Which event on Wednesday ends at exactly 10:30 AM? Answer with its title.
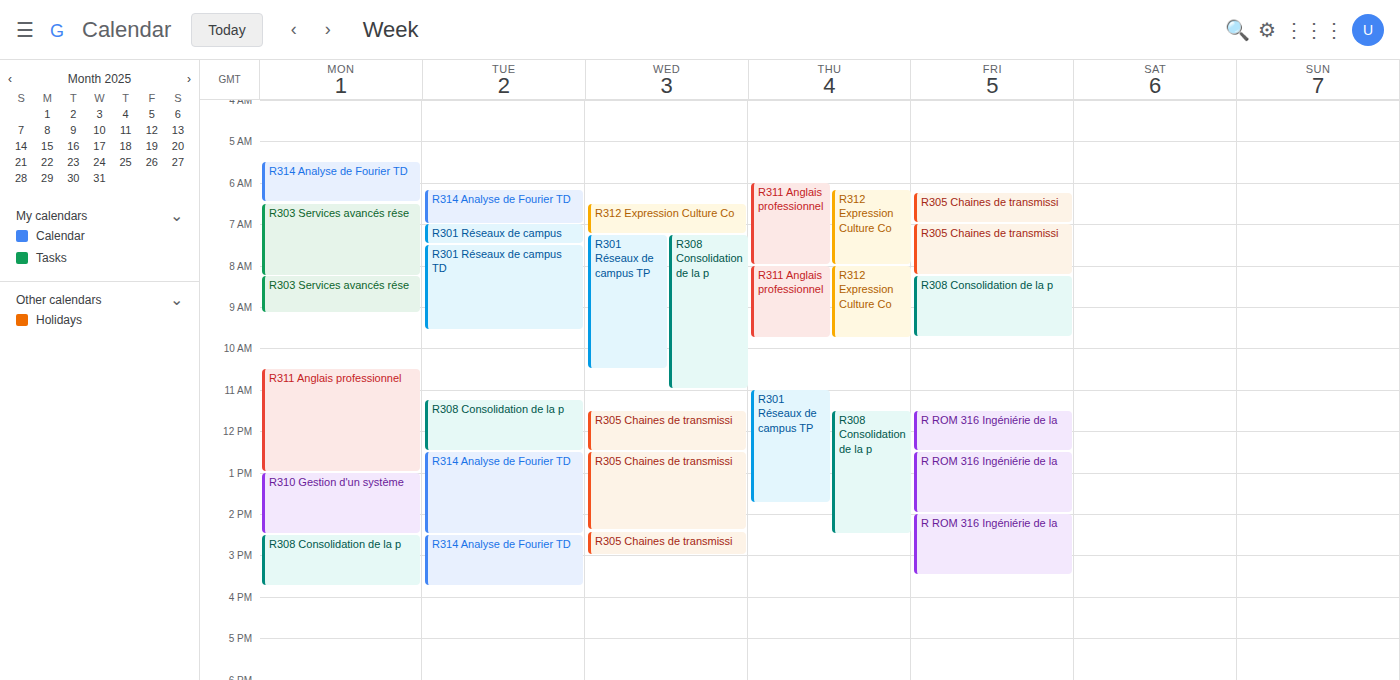
"R301 Réseaux de campus TP"